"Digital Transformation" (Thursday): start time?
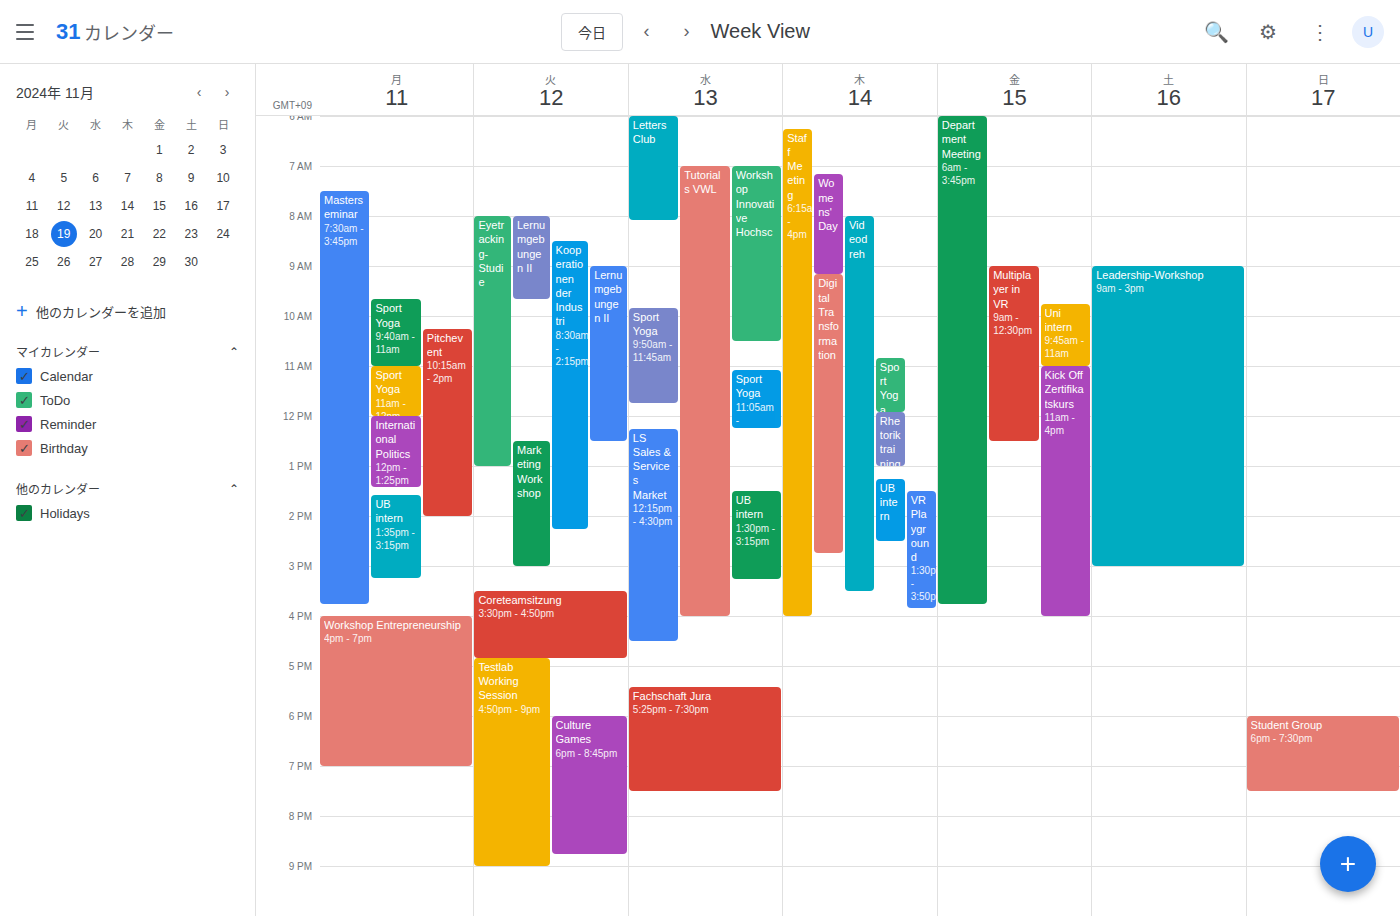
9:10 AM